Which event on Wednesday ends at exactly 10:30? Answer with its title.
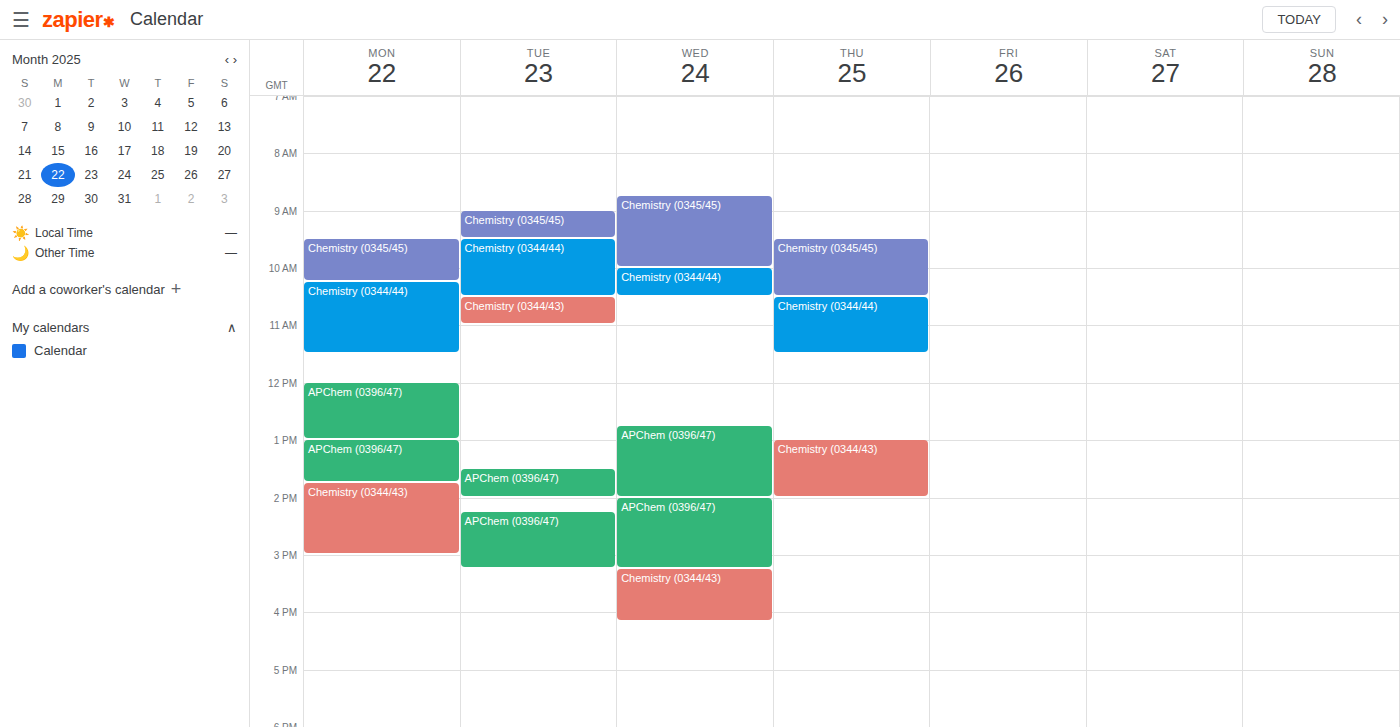
"Chemistry (0344/44)"